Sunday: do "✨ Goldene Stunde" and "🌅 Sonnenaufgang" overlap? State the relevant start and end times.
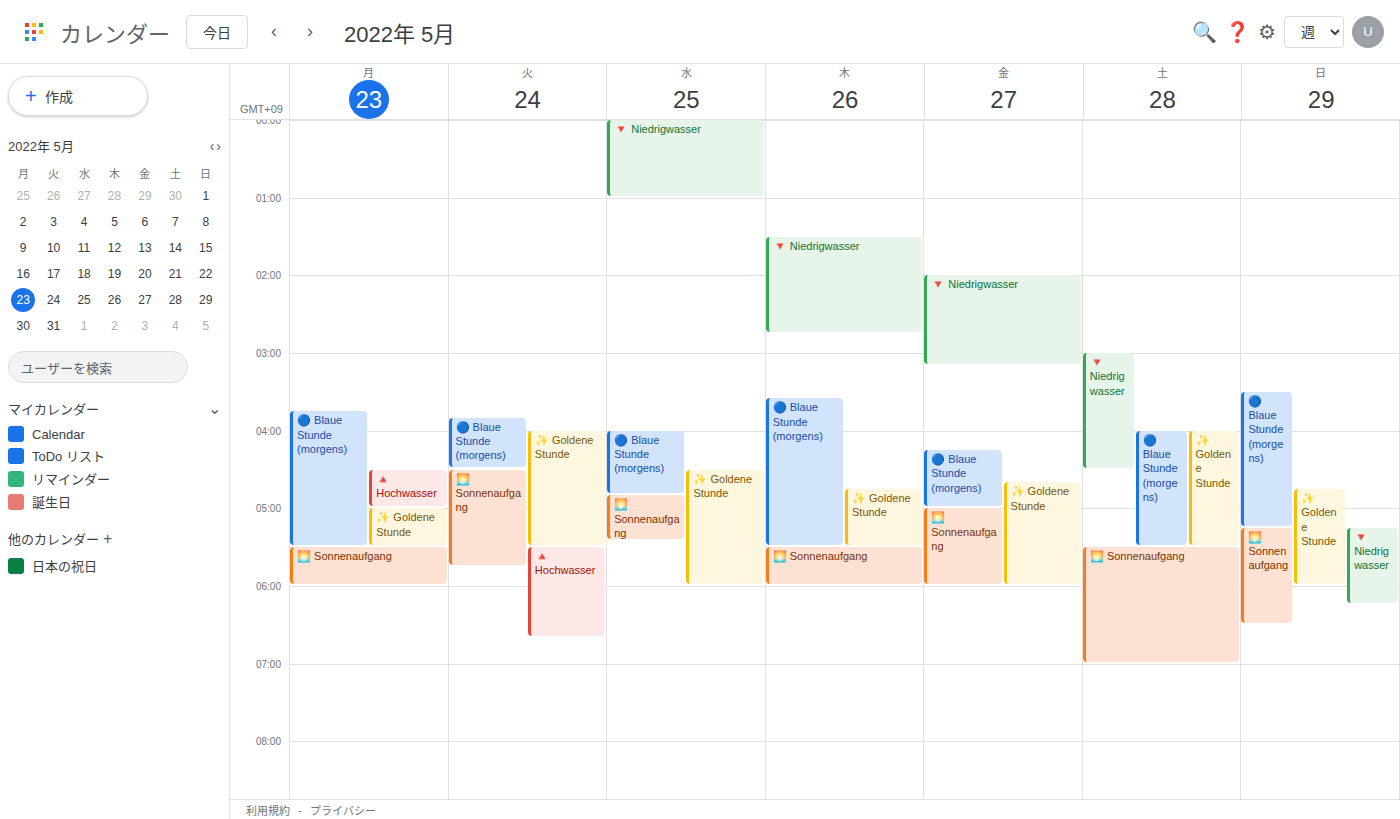
"🌅 Sonnenaufgang" starts at 5:15 AM, before "✨ Goldene Stunde" ends at 6:00 AM -- they overlap.